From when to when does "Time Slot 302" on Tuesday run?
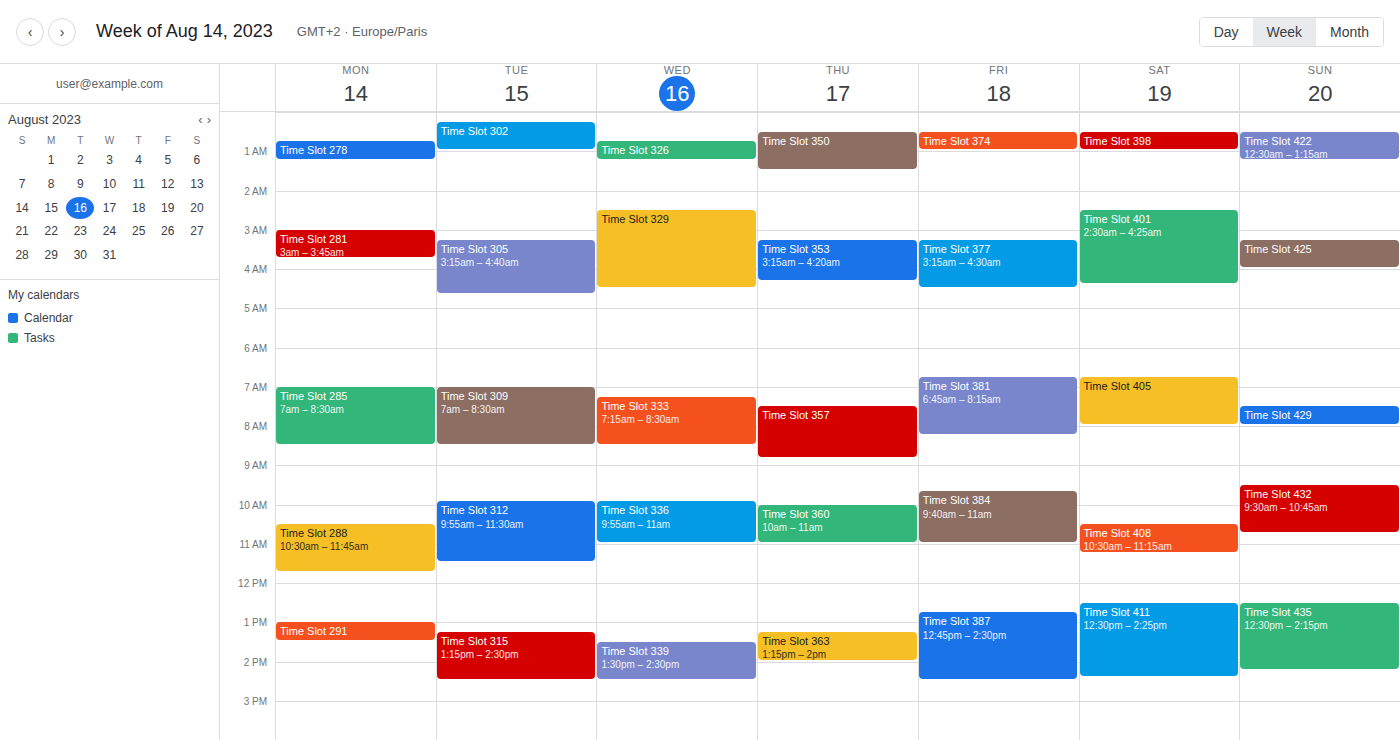
00:15 to 01:00